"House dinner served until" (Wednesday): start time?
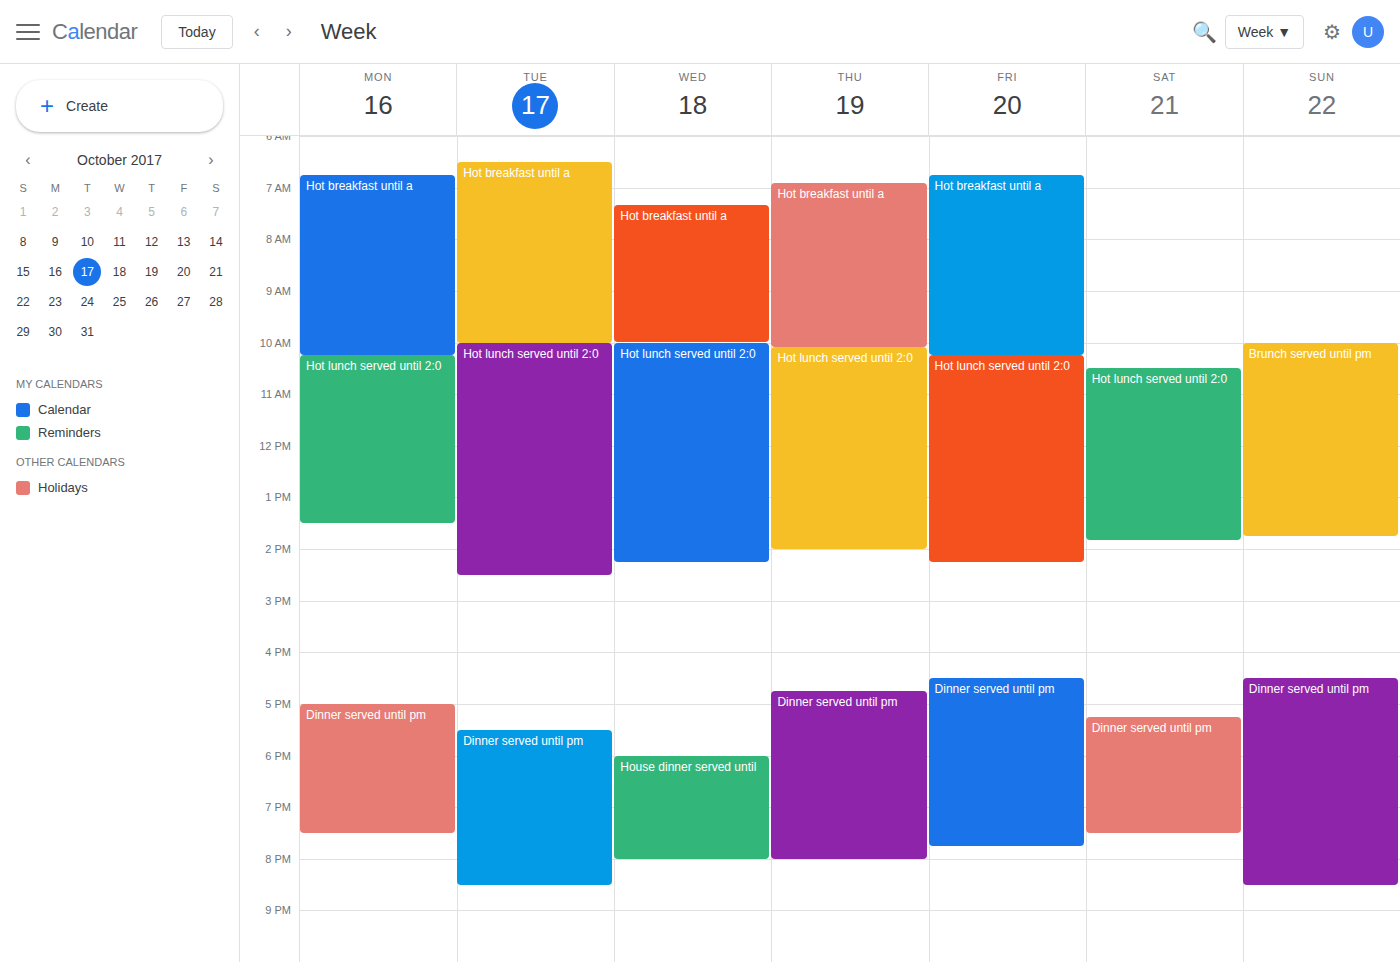
18:00